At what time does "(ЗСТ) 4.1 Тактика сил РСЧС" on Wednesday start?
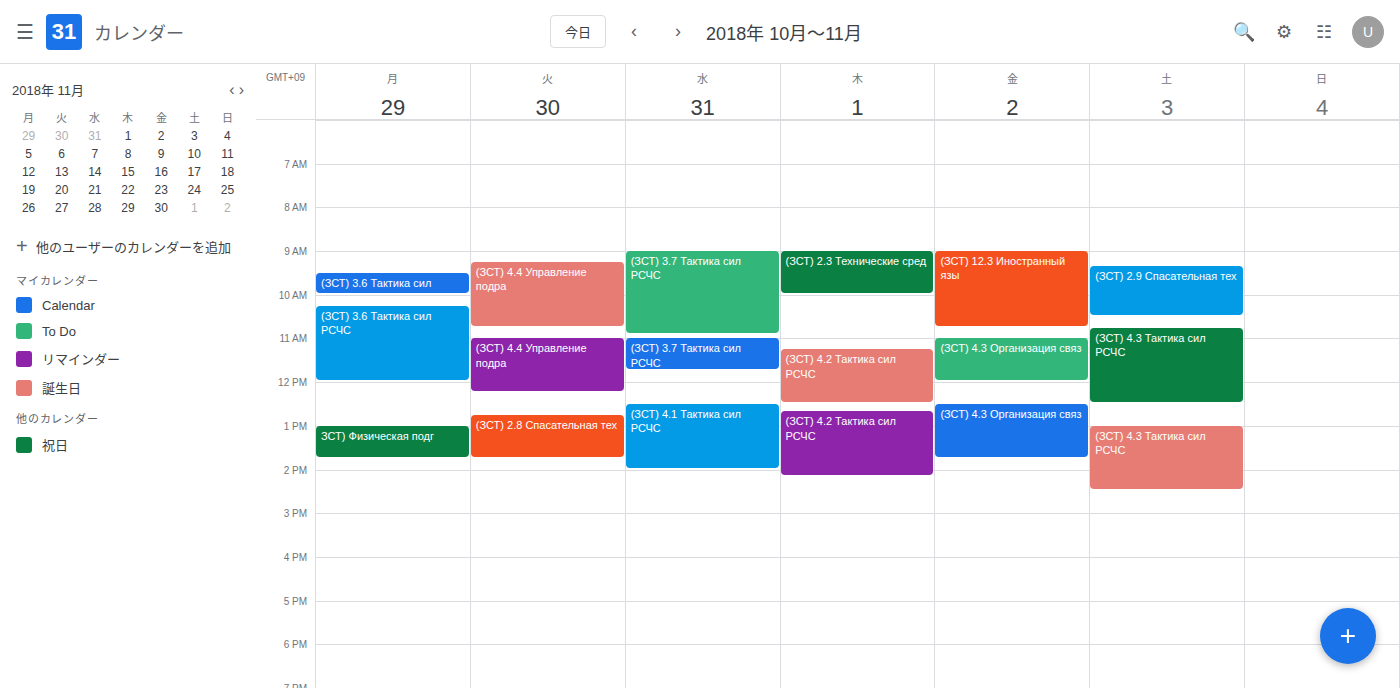
12:30 PM